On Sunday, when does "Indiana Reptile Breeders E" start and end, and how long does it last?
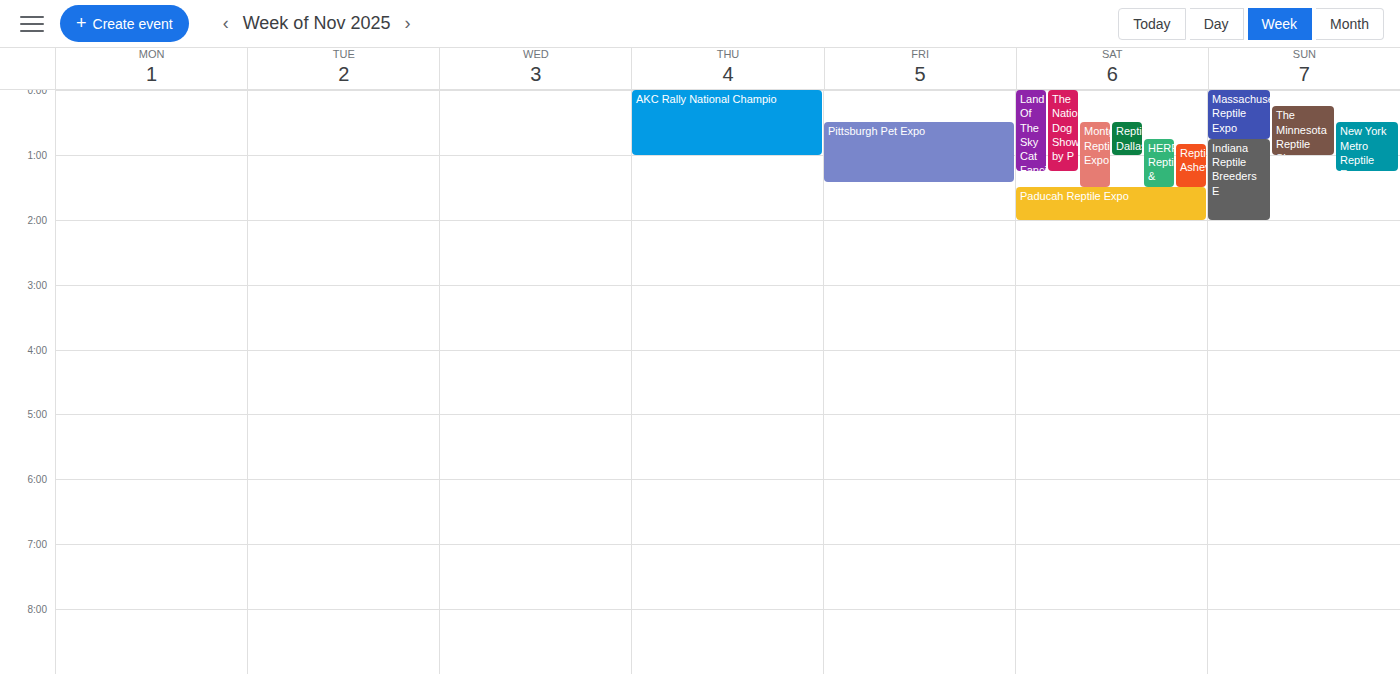
12:45 AM to 2:00 AM, 1 hour 15 minutes